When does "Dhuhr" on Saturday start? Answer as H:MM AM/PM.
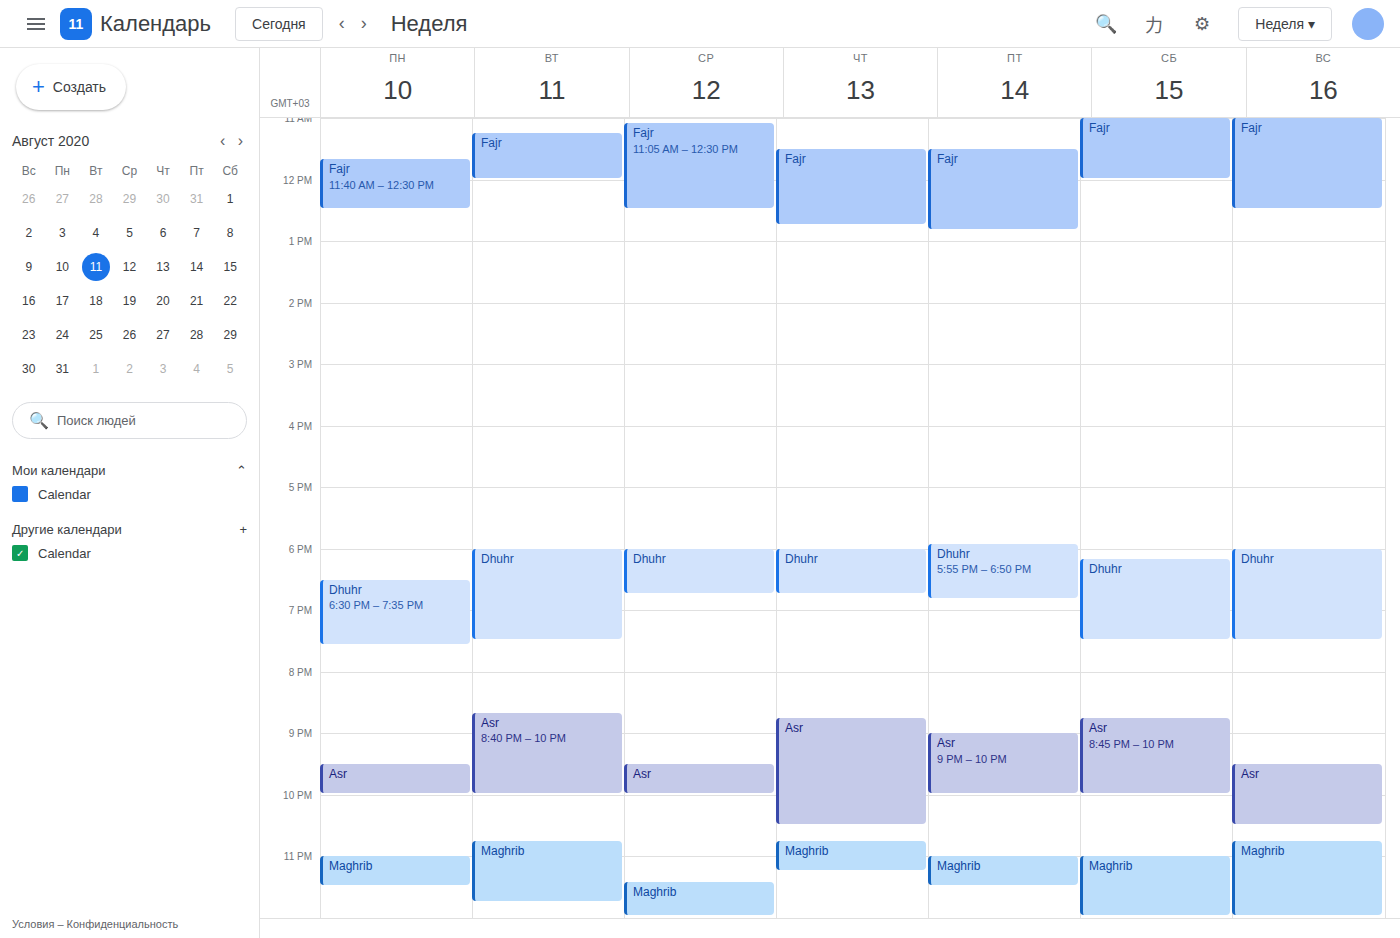
6:10 PM